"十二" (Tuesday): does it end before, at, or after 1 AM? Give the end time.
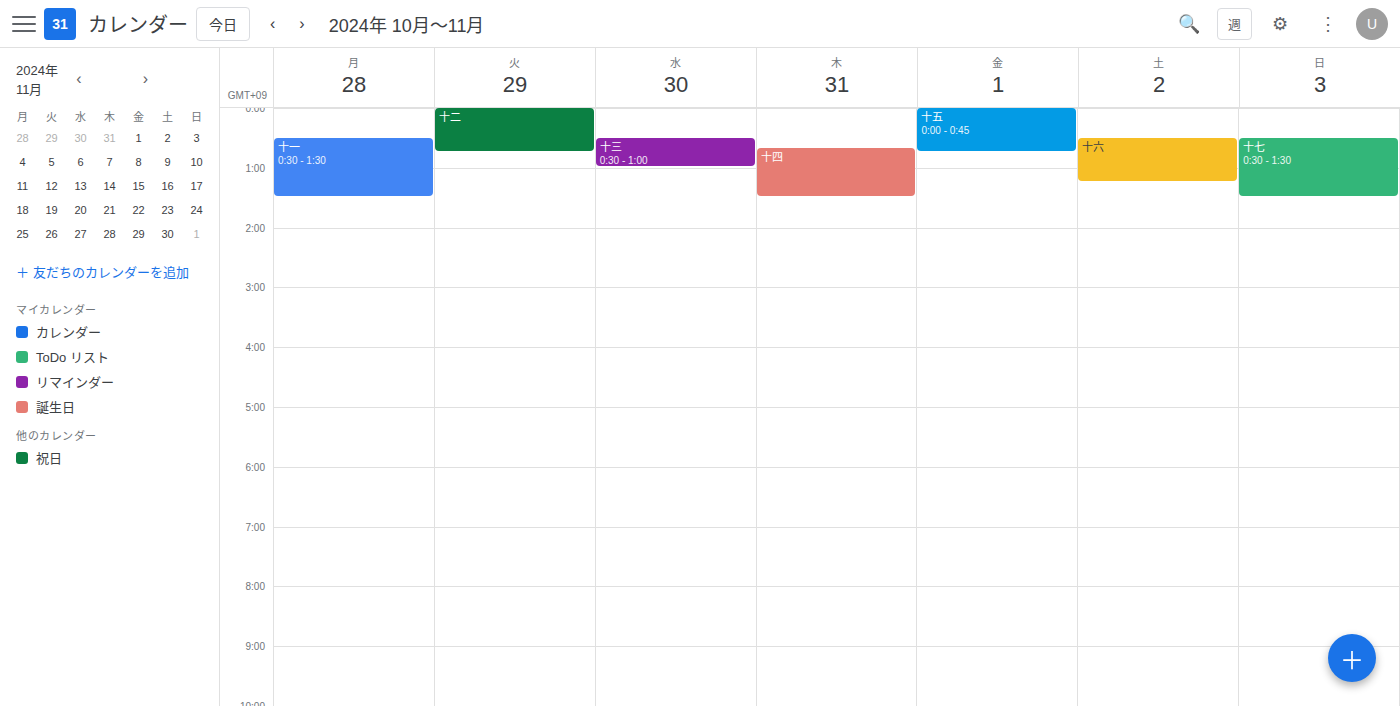
12:45 AM -- before 1 AM, 15 minutes above the 1 AM line.